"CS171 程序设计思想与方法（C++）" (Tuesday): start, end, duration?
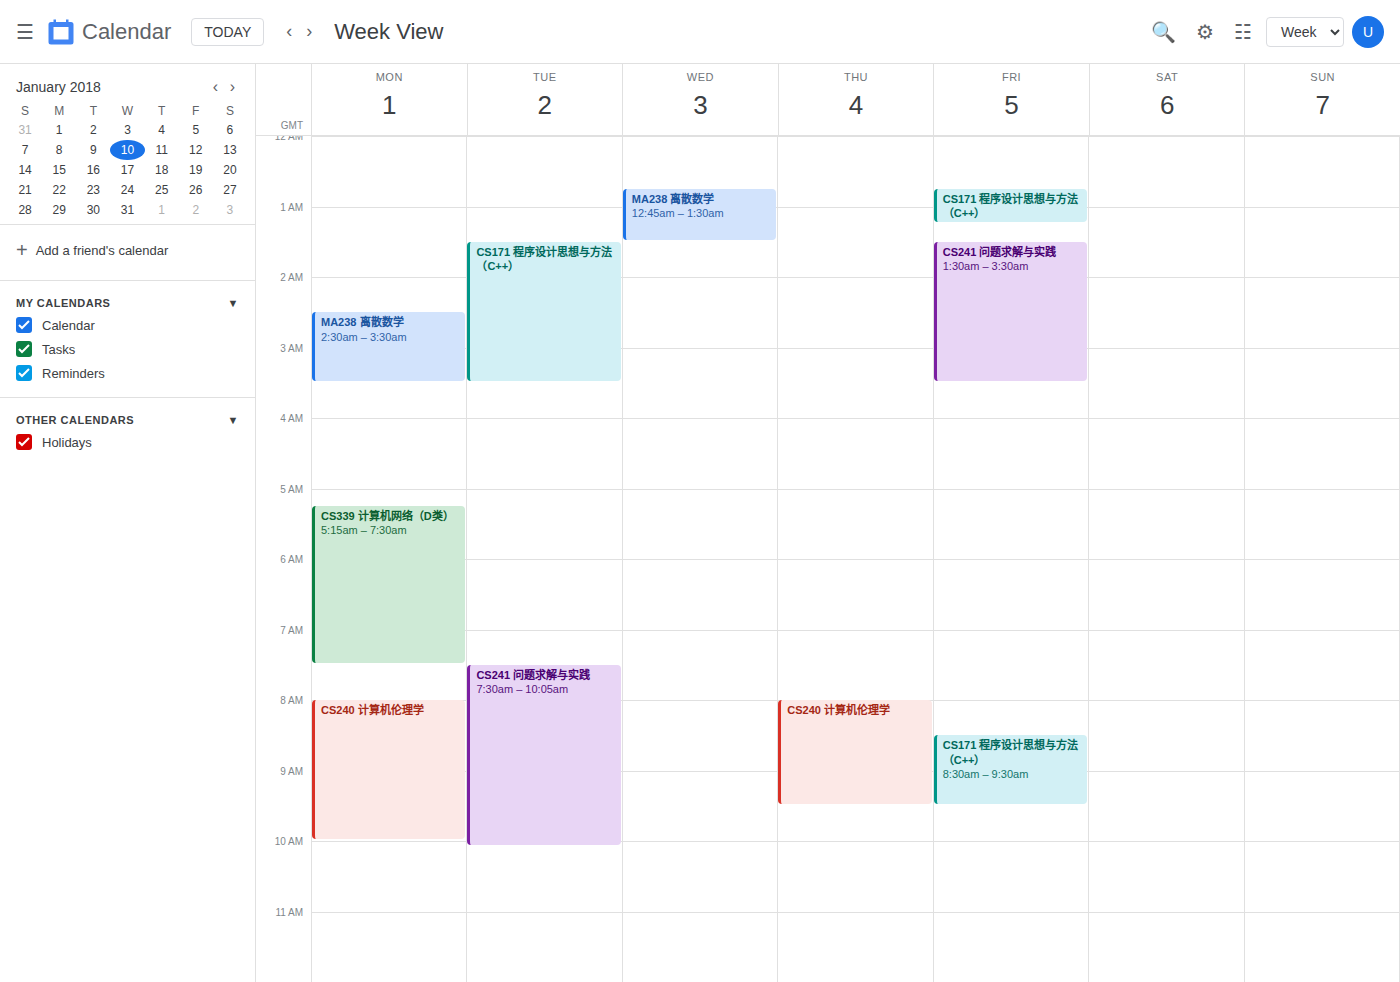
1:30 AM to 3:30 AM, 2 hours